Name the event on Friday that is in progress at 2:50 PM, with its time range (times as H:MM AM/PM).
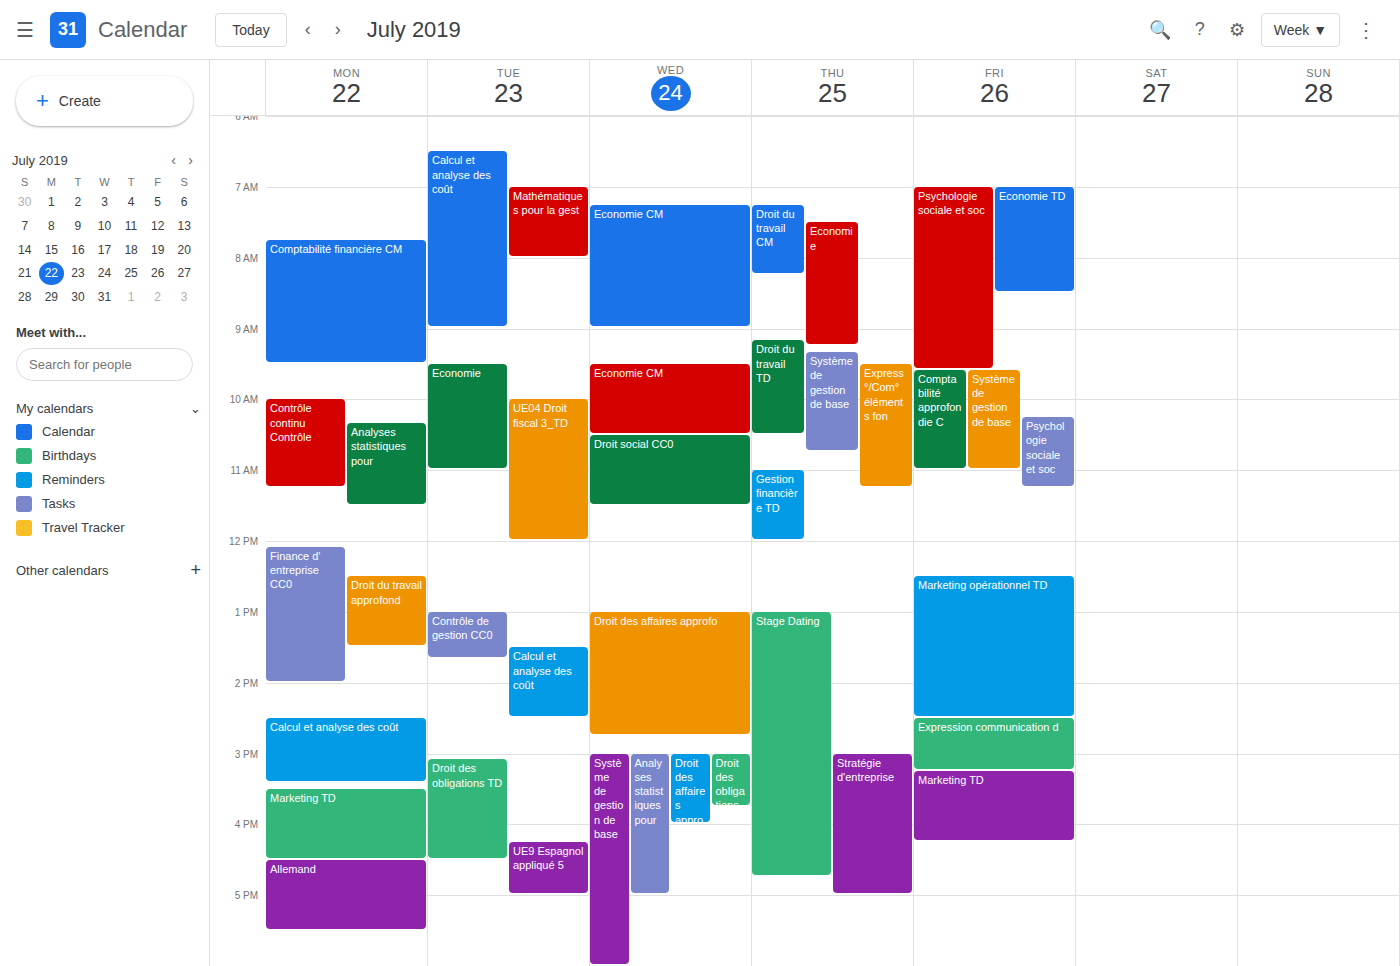
"Expression communication d", 2:30 PM to 3:15 PM